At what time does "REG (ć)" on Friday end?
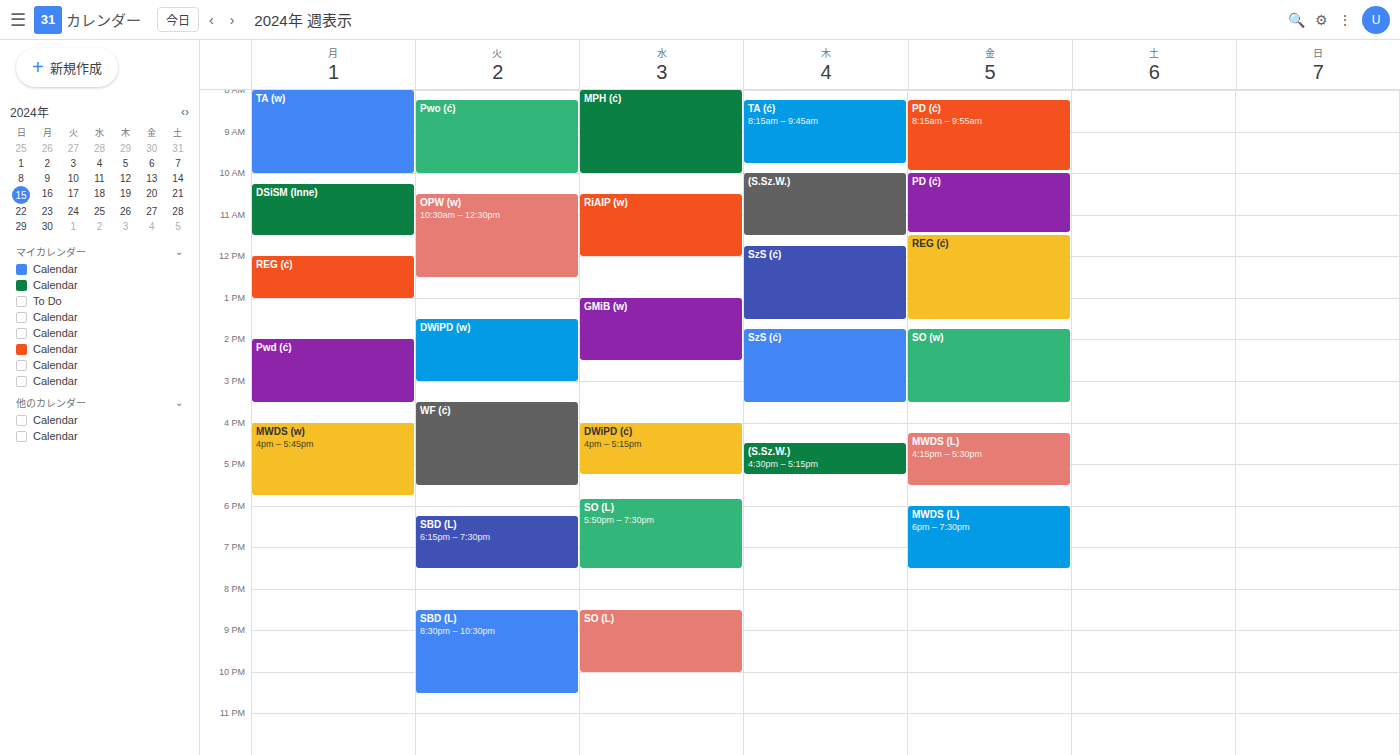
1:30 PM